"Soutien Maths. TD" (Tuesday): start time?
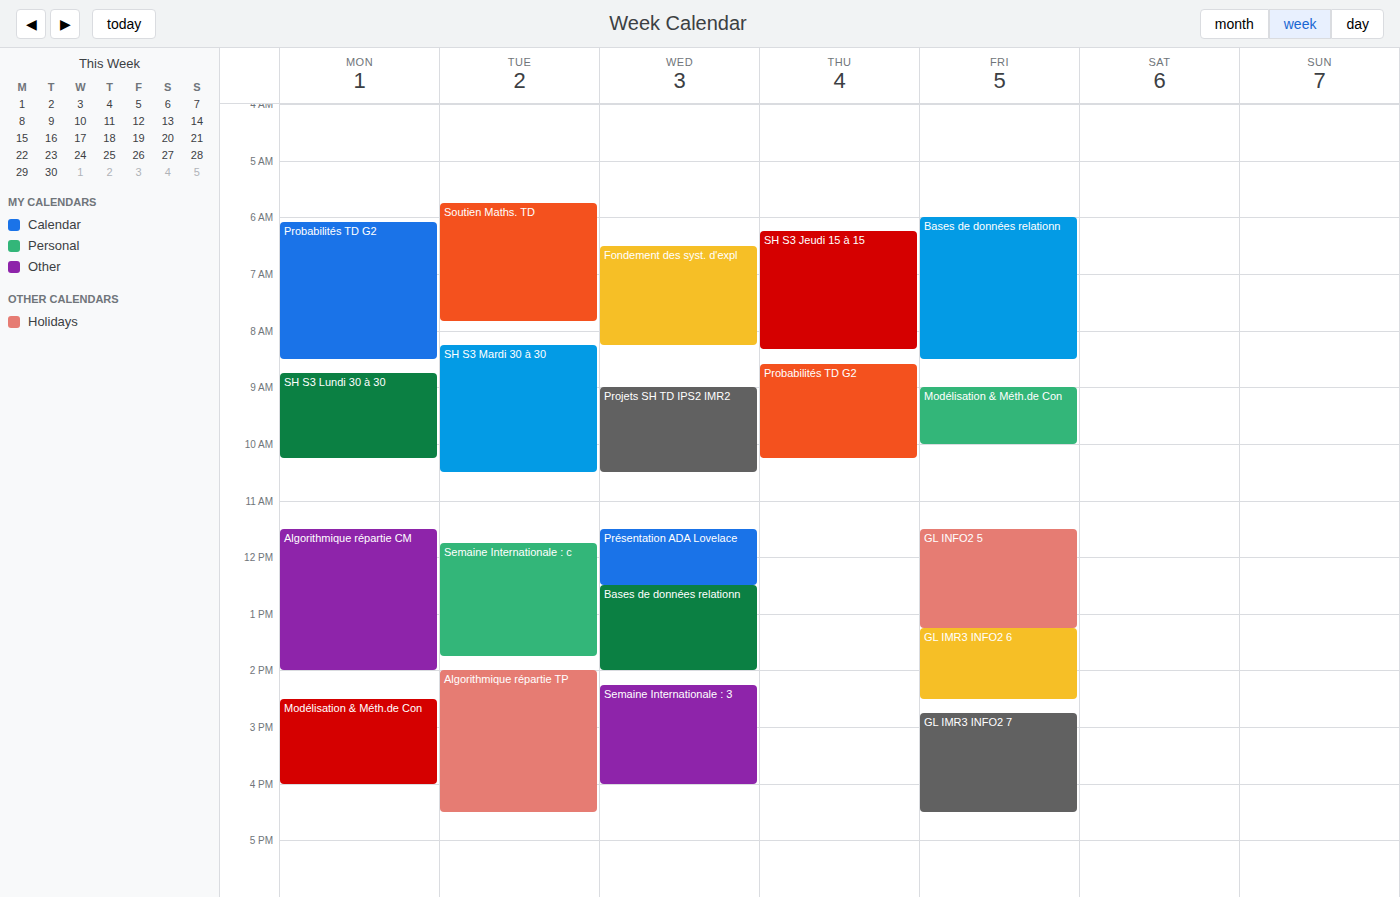
5:45 AM